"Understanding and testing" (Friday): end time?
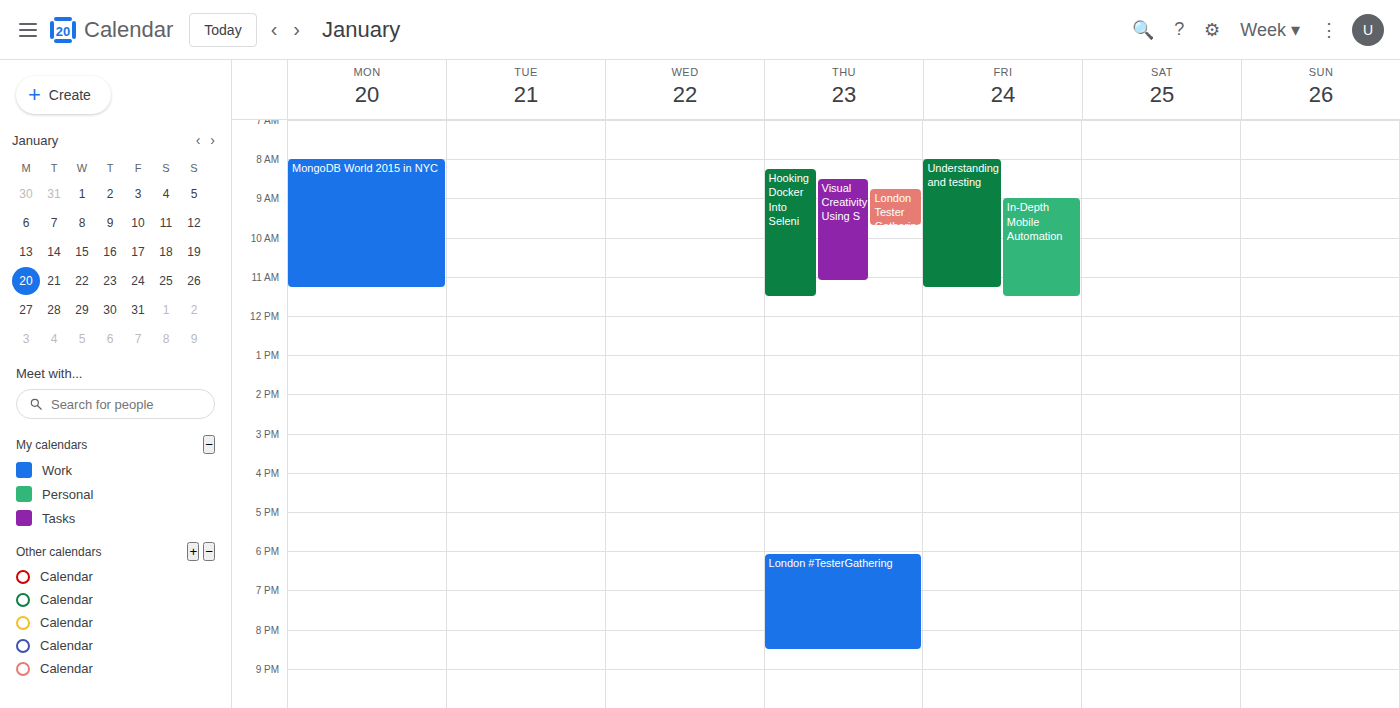
11:15